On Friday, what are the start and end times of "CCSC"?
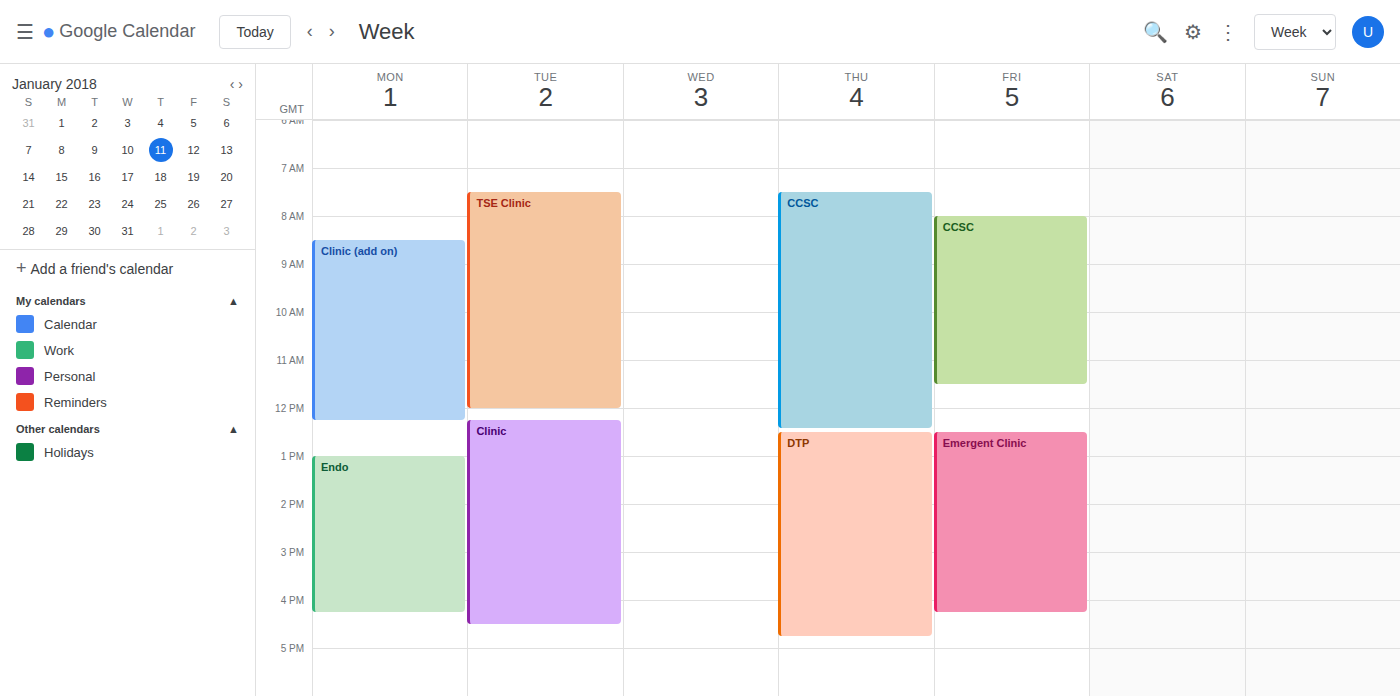
8:00 AM to 11:30 AM